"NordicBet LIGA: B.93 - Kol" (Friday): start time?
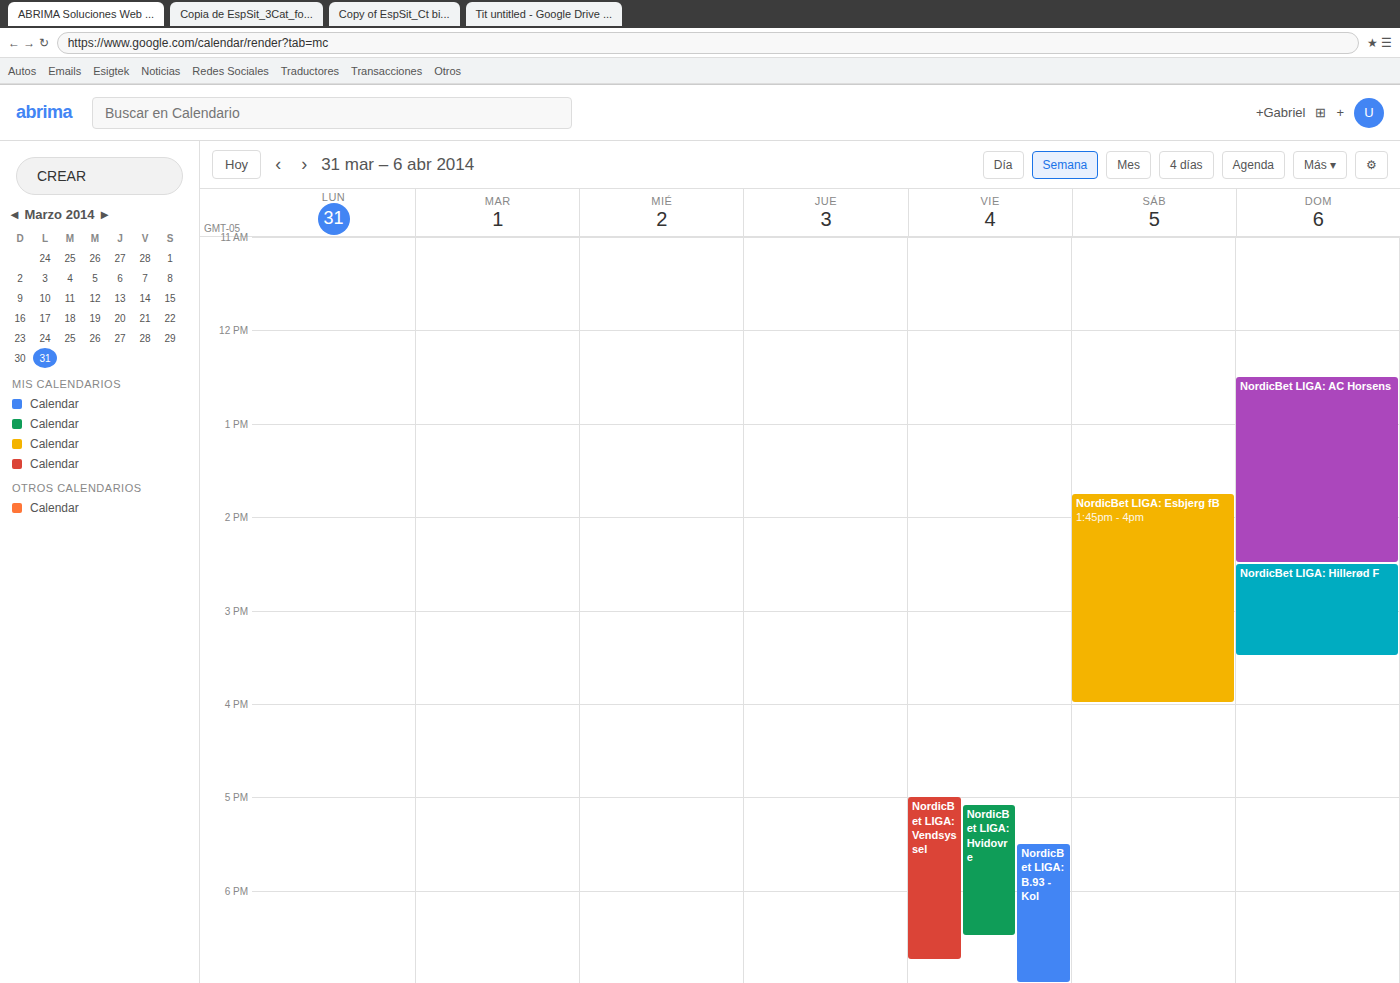
5:30 PM